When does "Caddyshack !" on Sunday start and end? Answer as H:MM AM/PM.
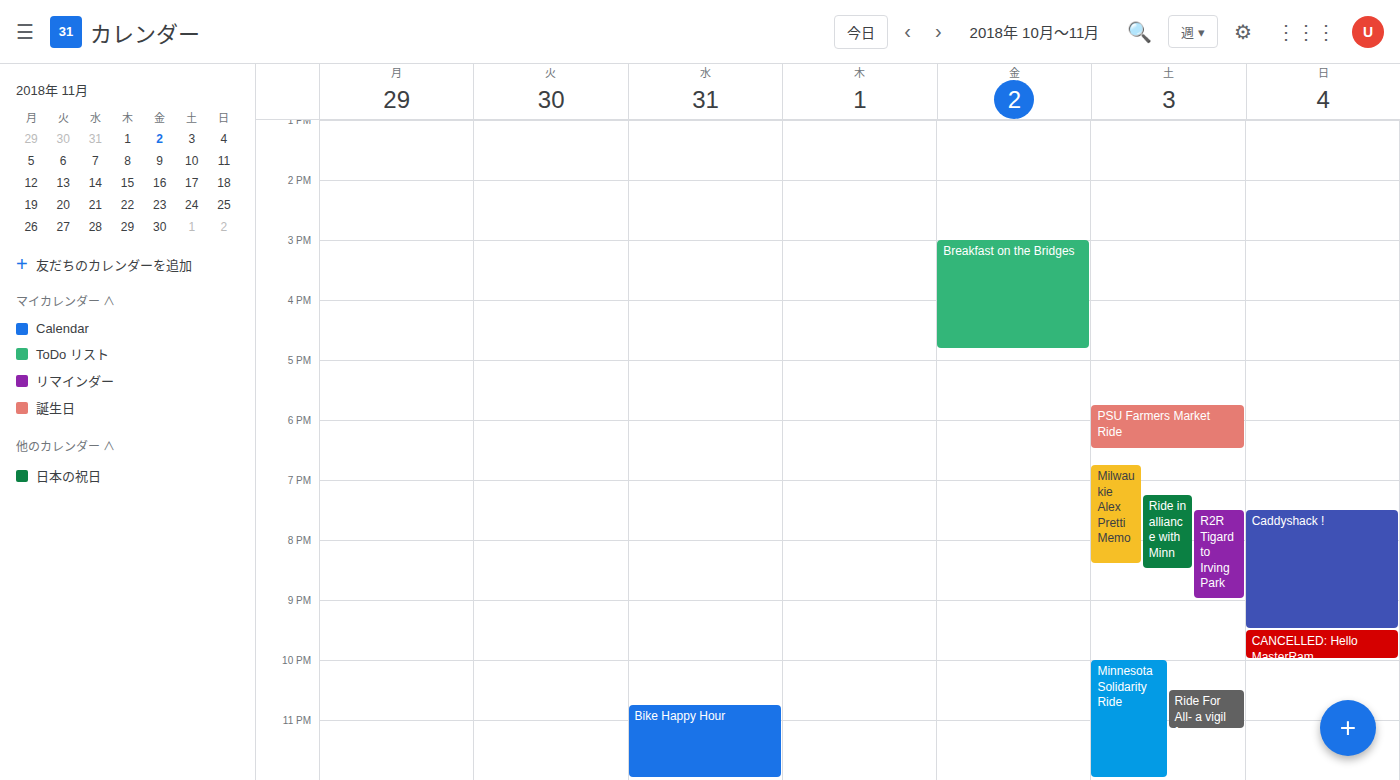
7:30 PM to 9:30 PM